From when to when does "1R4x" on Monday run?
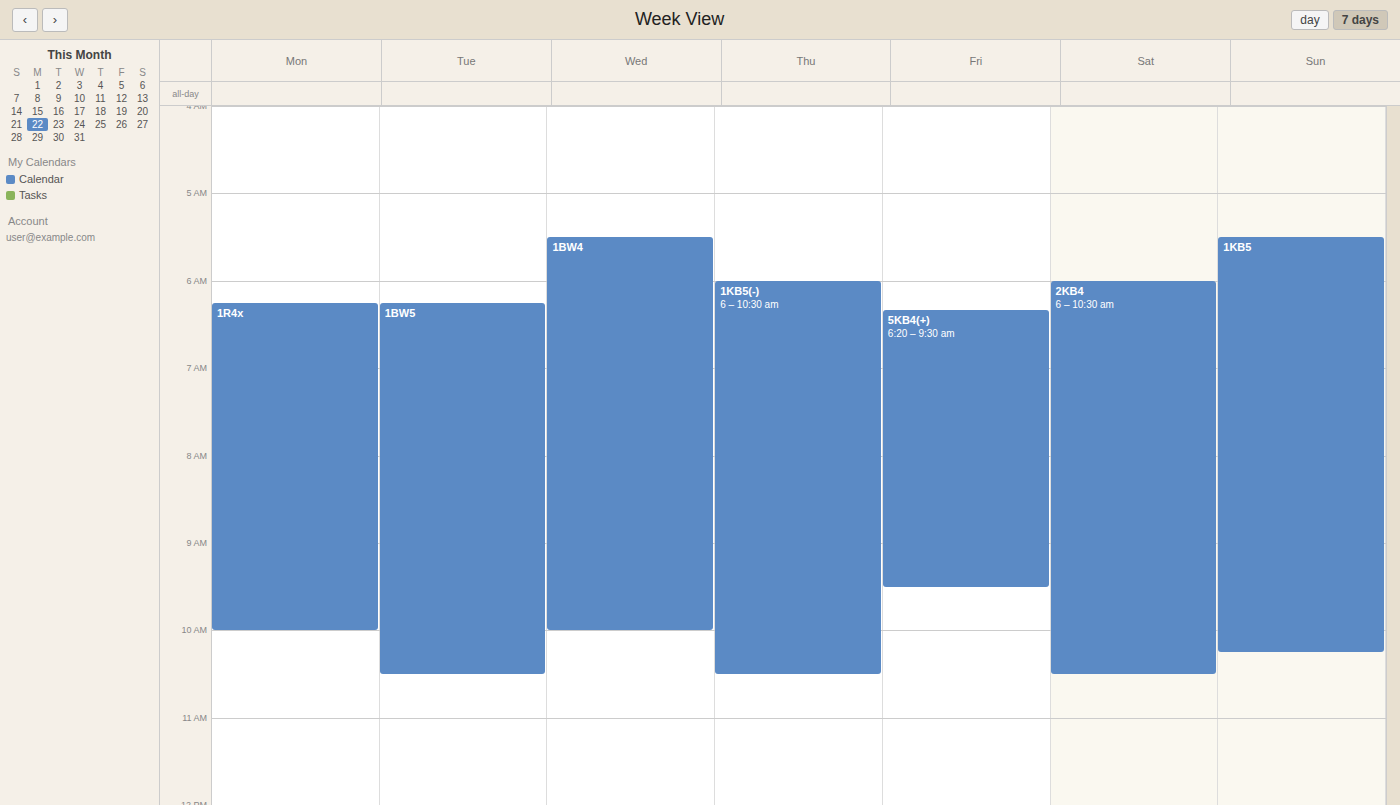
6:15 AM to 10:00 AM